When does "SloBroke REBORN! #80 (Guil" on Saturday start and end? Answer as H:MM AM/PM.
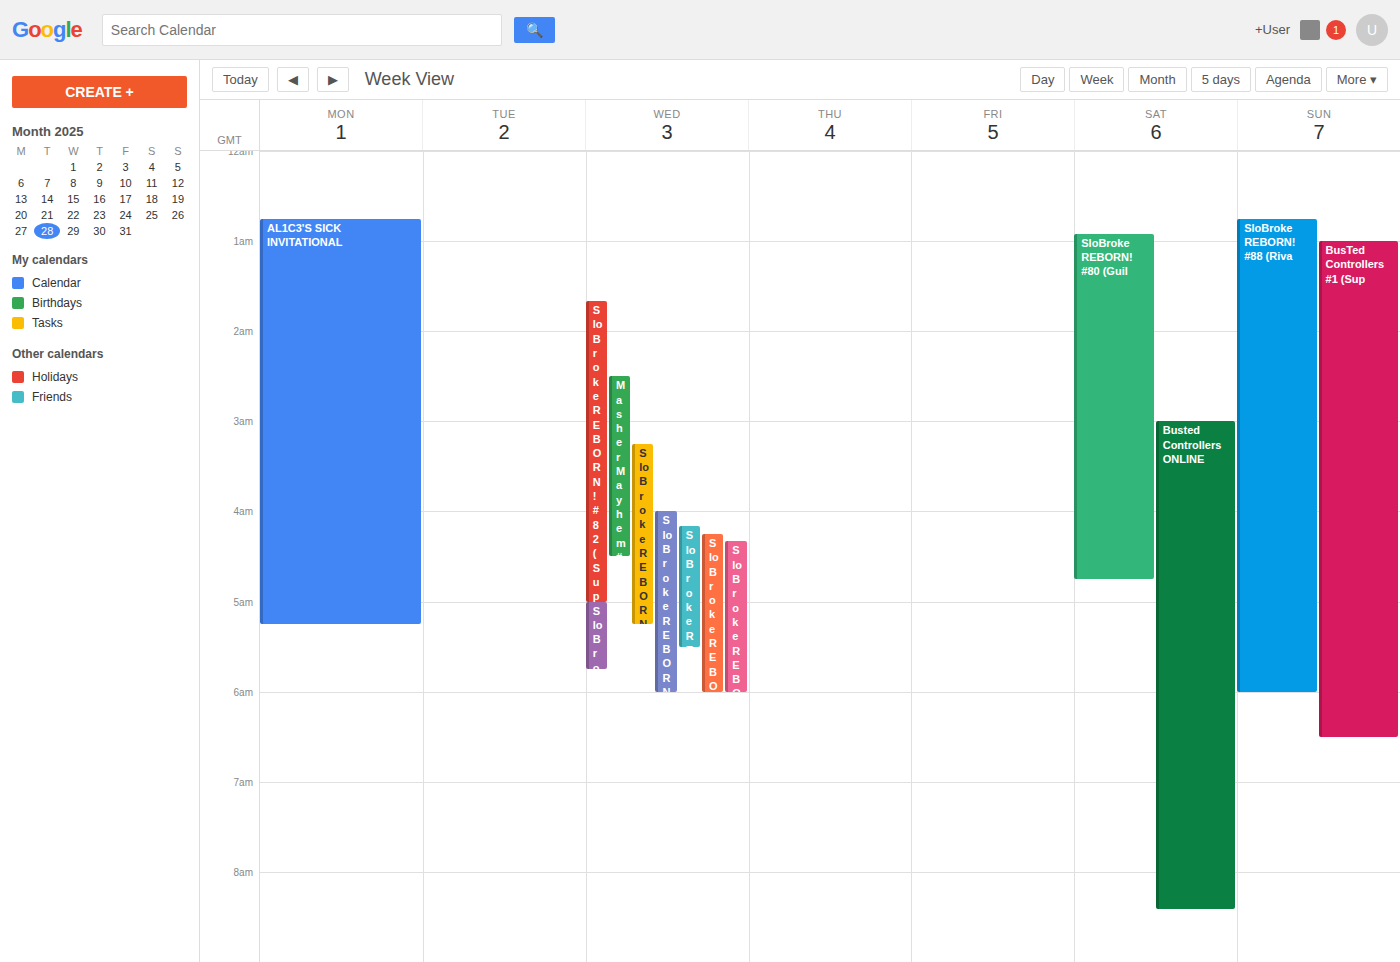
12:55 AM to 4:45 AM